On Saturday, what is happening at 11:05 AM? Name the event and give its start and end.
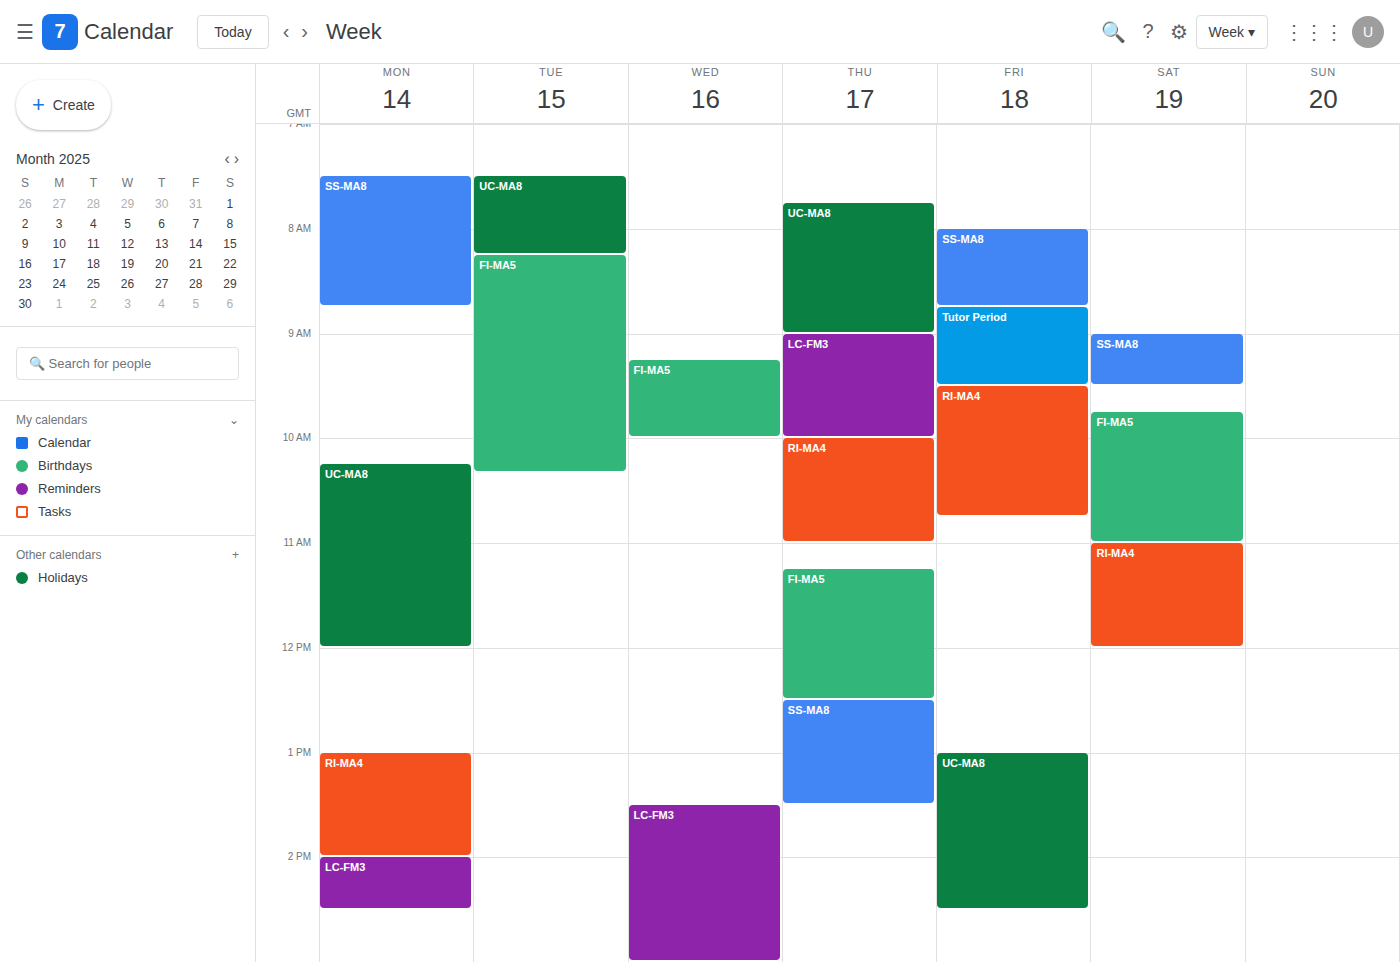
"RI-MA4", 11:00 AM to 12:00 PM